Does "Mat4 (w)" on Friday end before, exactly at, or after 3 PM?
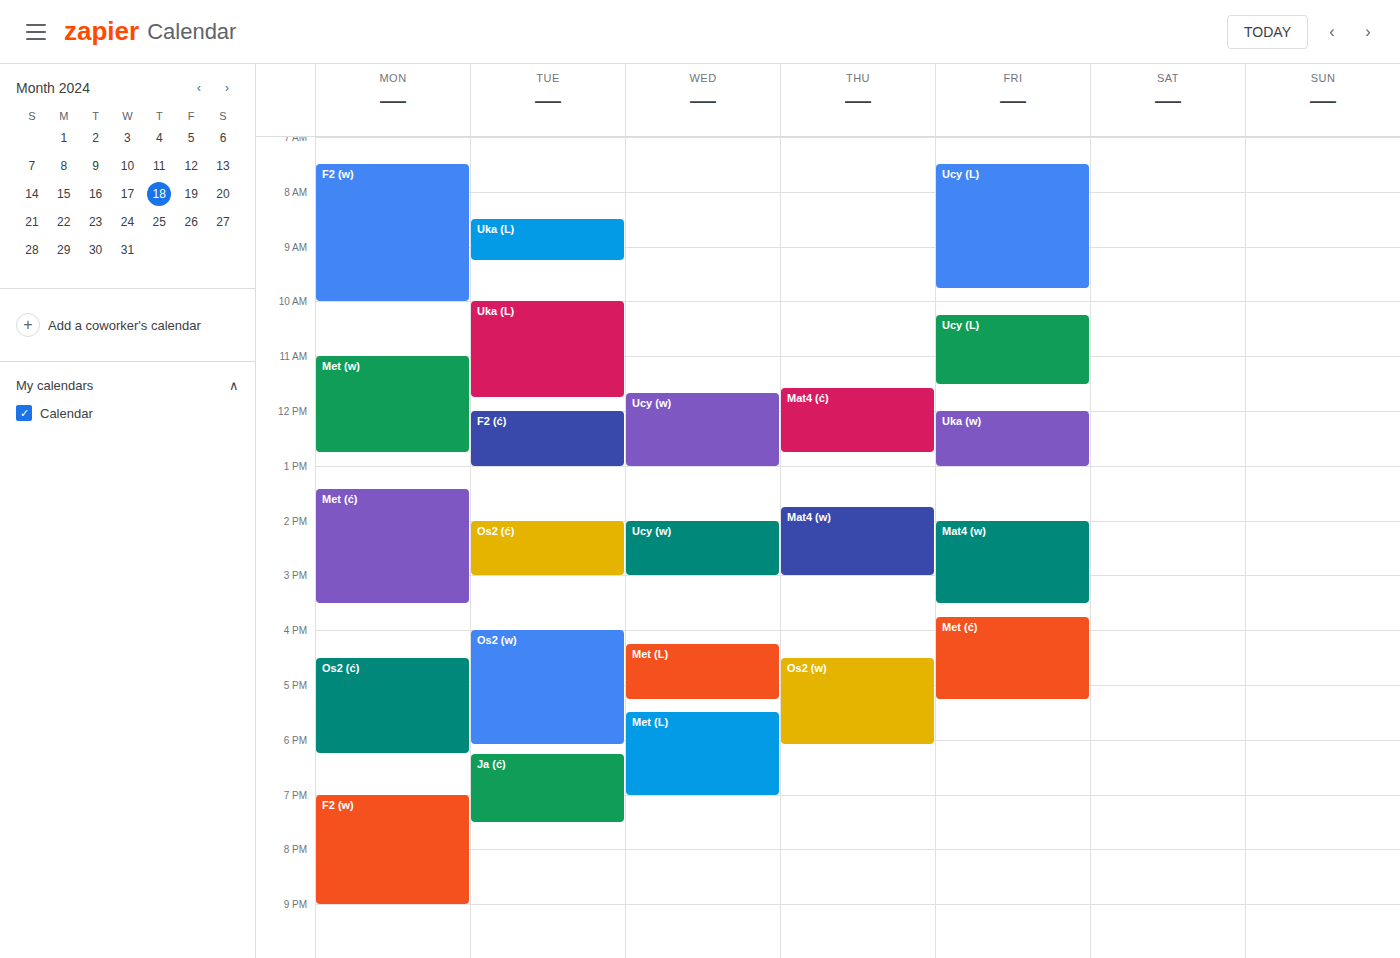
3:30 PM -- after 3 PM, 30 minutes below the 3 PM line.